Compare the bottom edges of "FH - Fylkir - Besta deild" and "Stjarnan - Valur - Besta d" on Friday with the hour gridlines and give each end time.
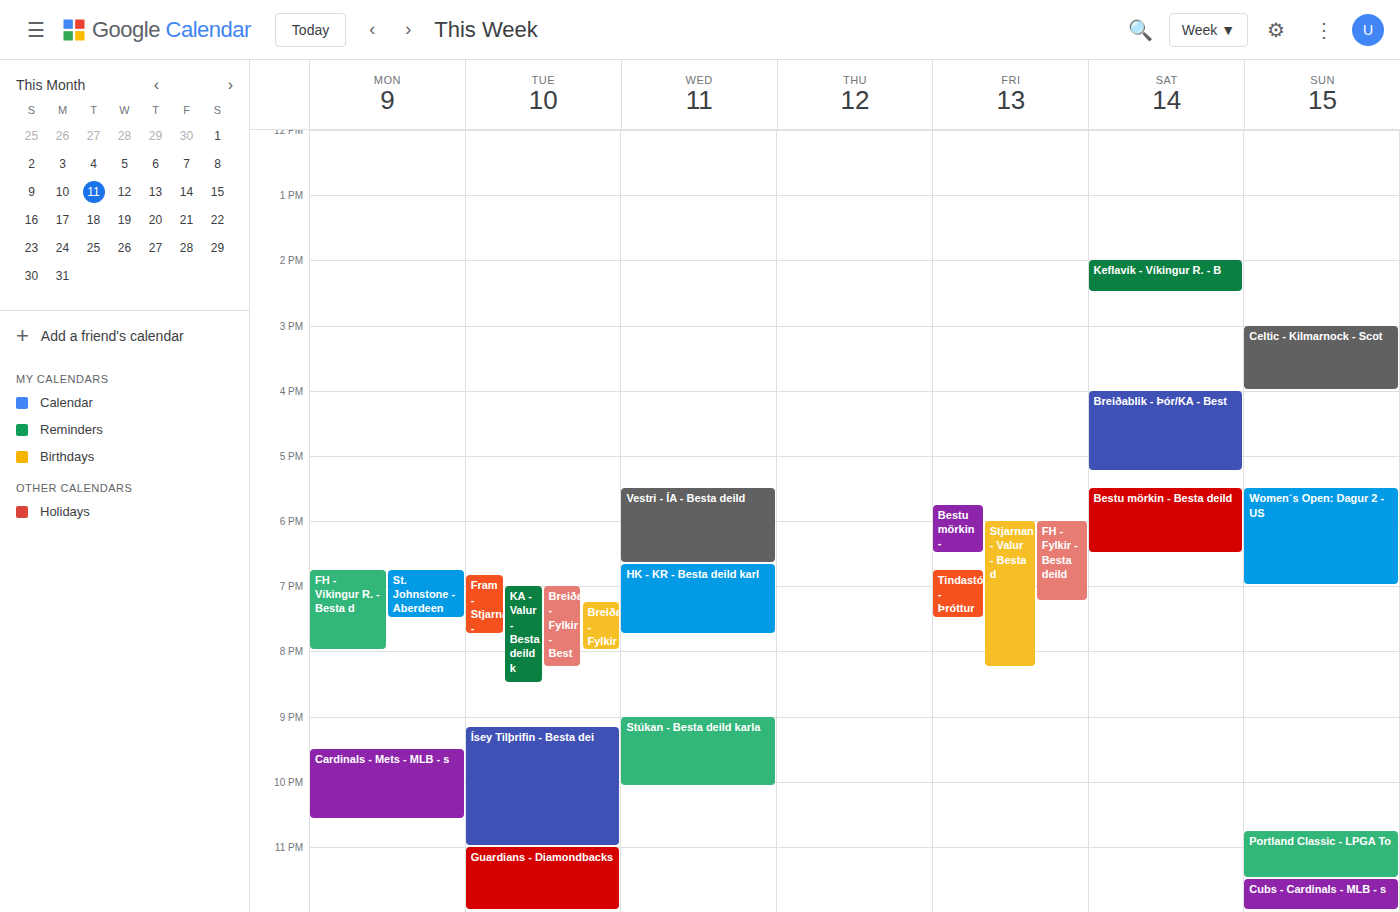
"FH - Fylkir - Besta deild": 7:15 PM, neither: a quarter of the way from the 7 PM line to the 8 PM line. "Stjarnan - Valur - Besta d": 8:15 PM, neither: a quarter of the way from the 8 PM line to the 9 PM line.